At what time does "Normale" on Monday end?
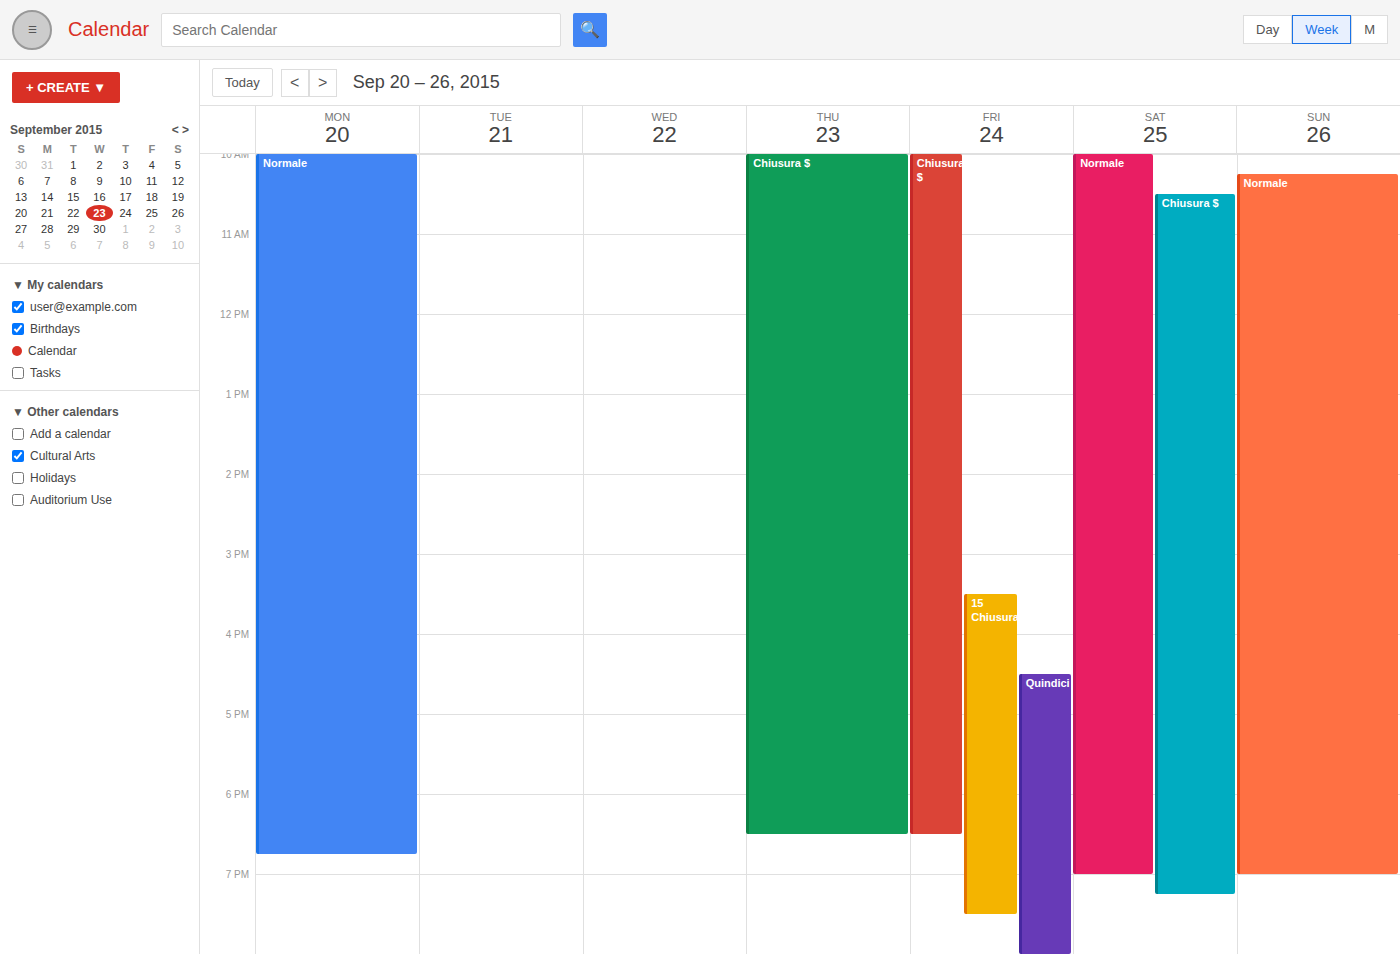
6:45 PM